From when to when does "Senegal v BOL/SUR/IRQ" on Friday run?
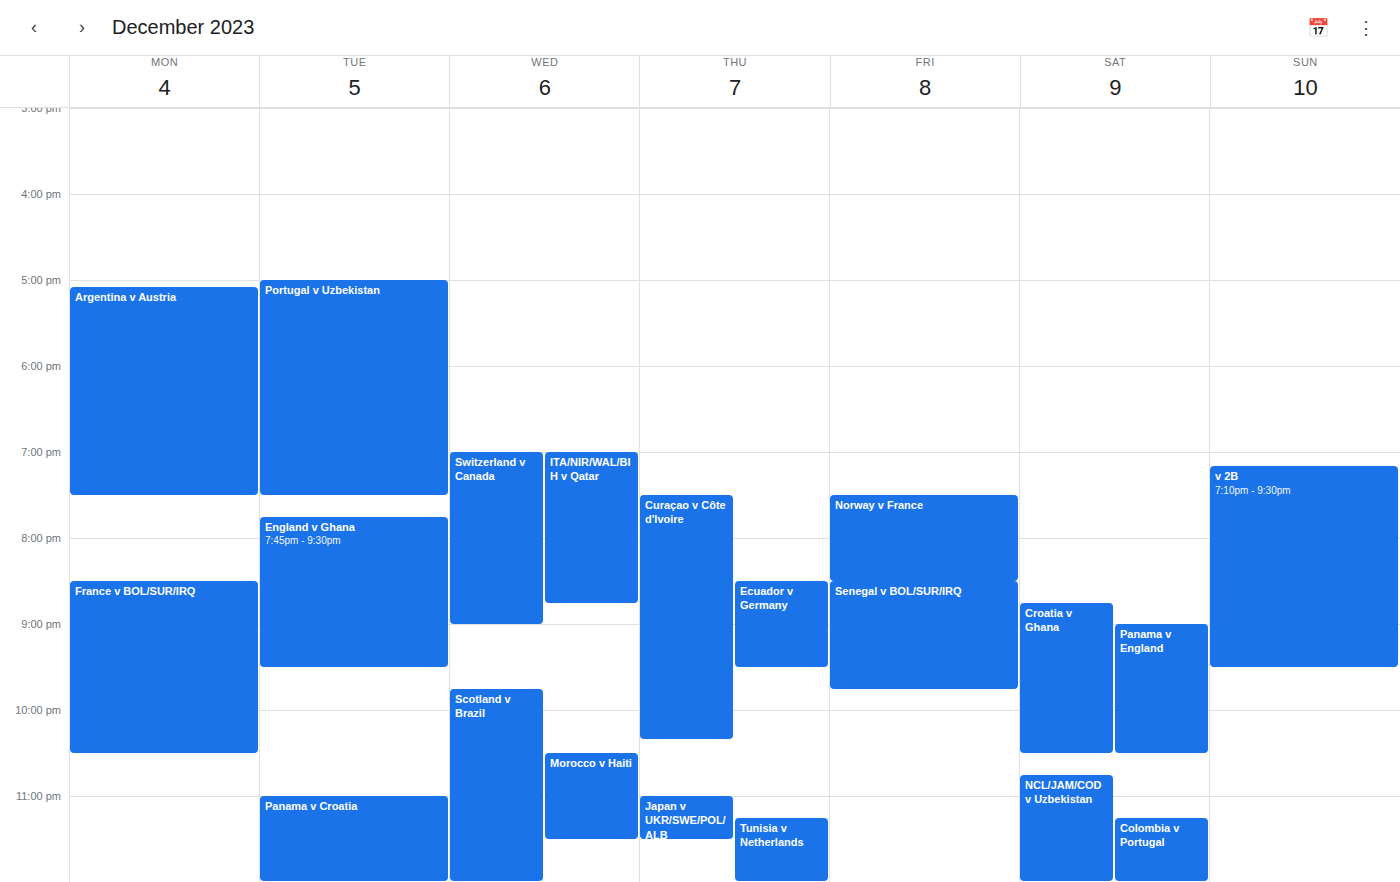
8:30 PM to 9:45 PM